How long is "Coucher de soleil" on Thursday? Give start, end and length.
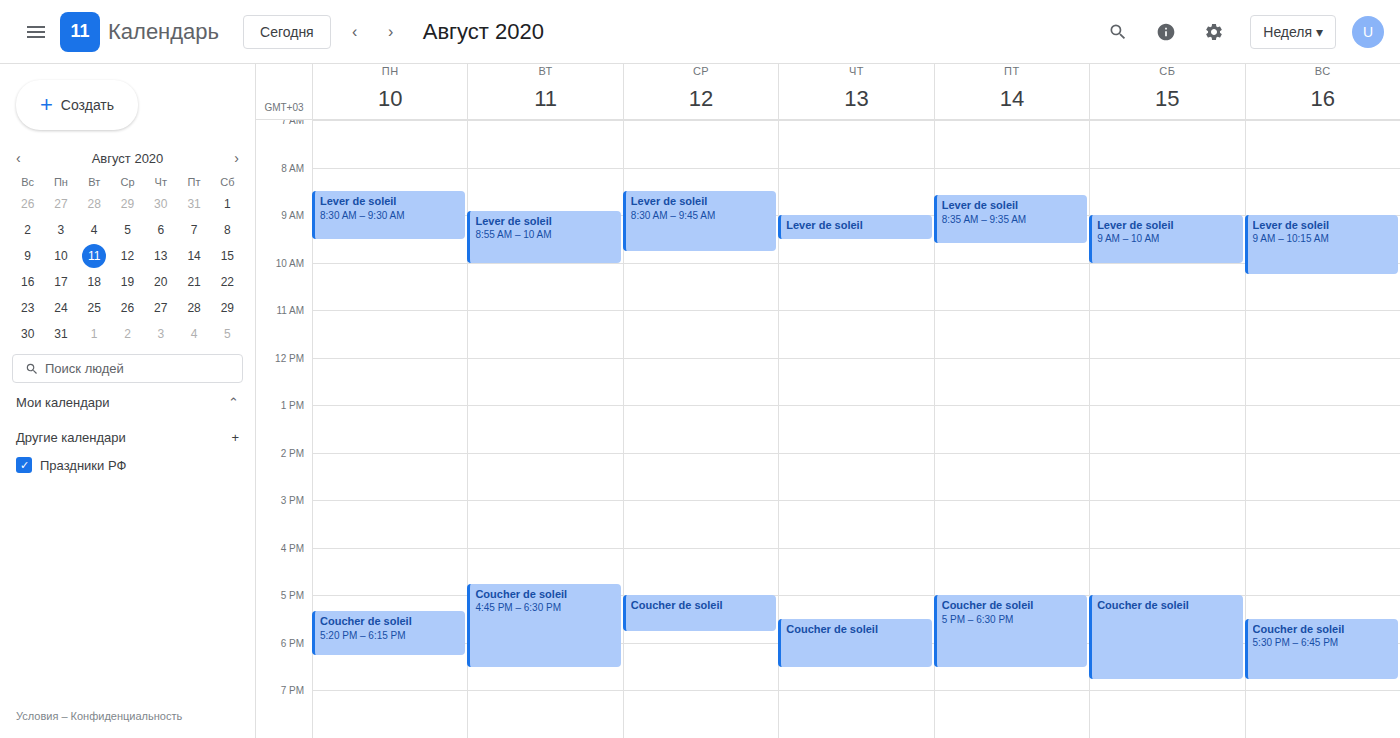
5:30 PM to 6:30 PM, 1 hour